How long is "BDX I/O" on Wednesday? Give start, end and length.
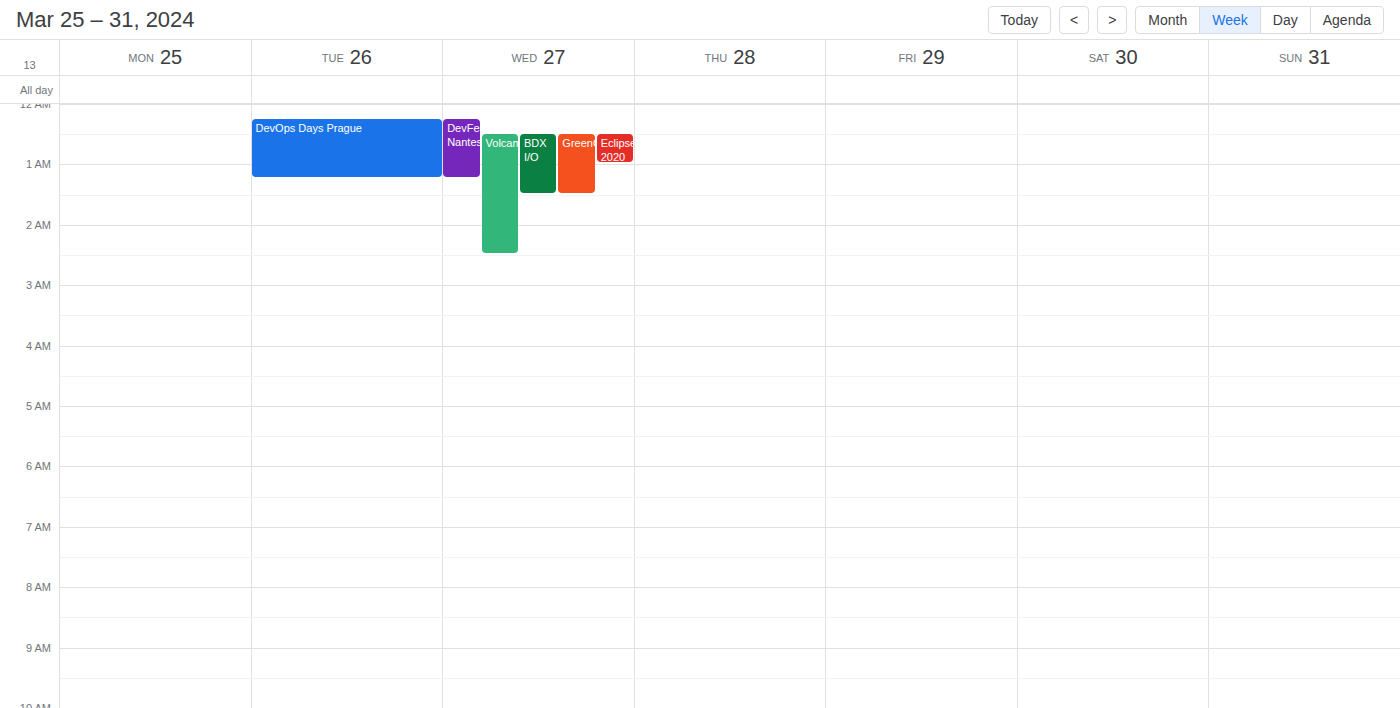
12:30 AM to 1:30 AM, 1 hour